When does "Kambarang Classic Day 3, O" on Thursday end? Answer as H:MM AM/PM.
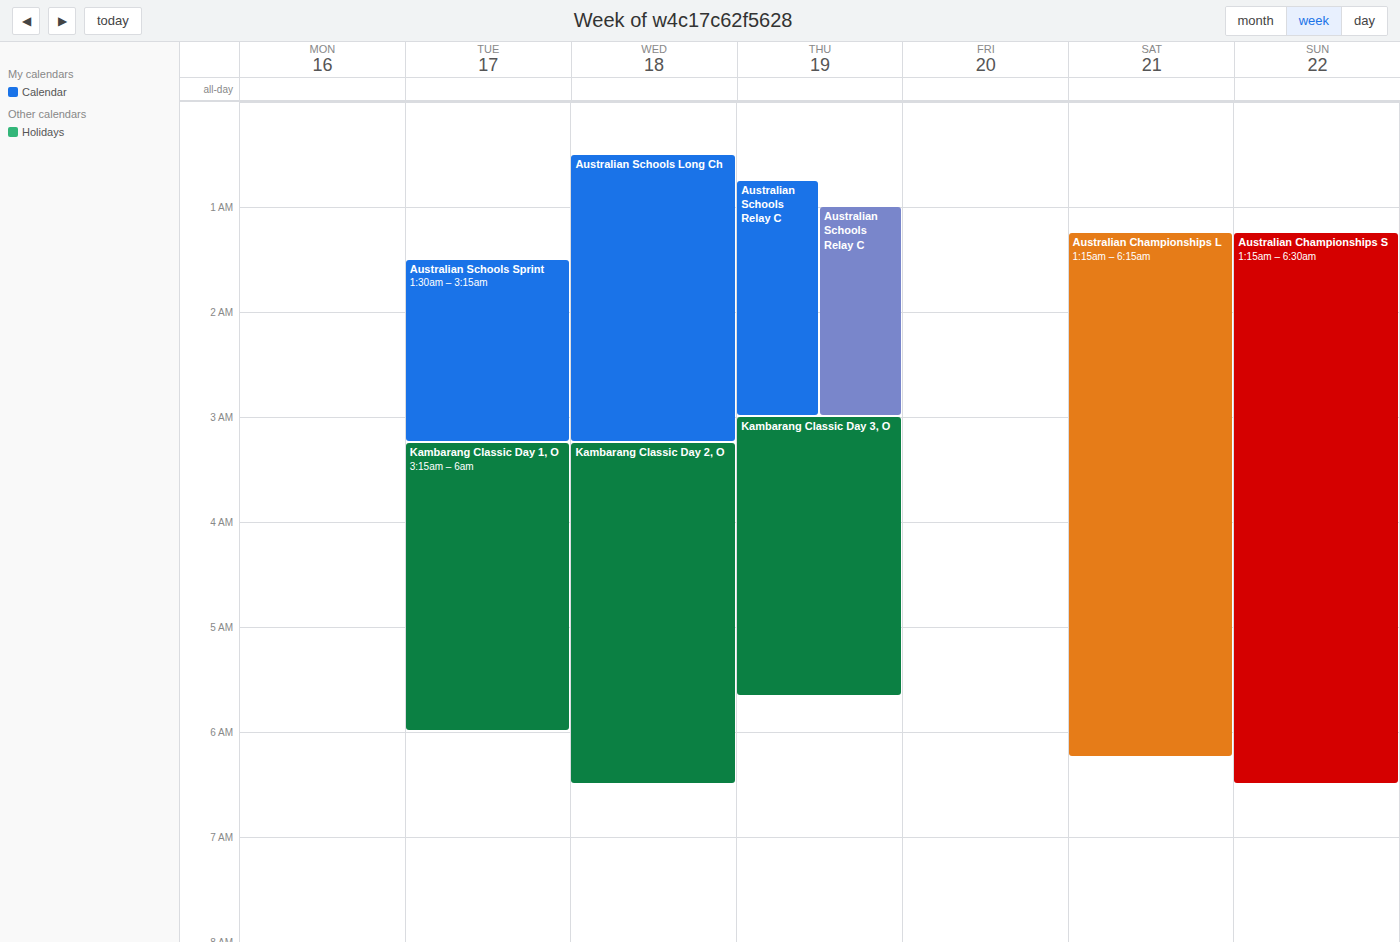
5:40 AM